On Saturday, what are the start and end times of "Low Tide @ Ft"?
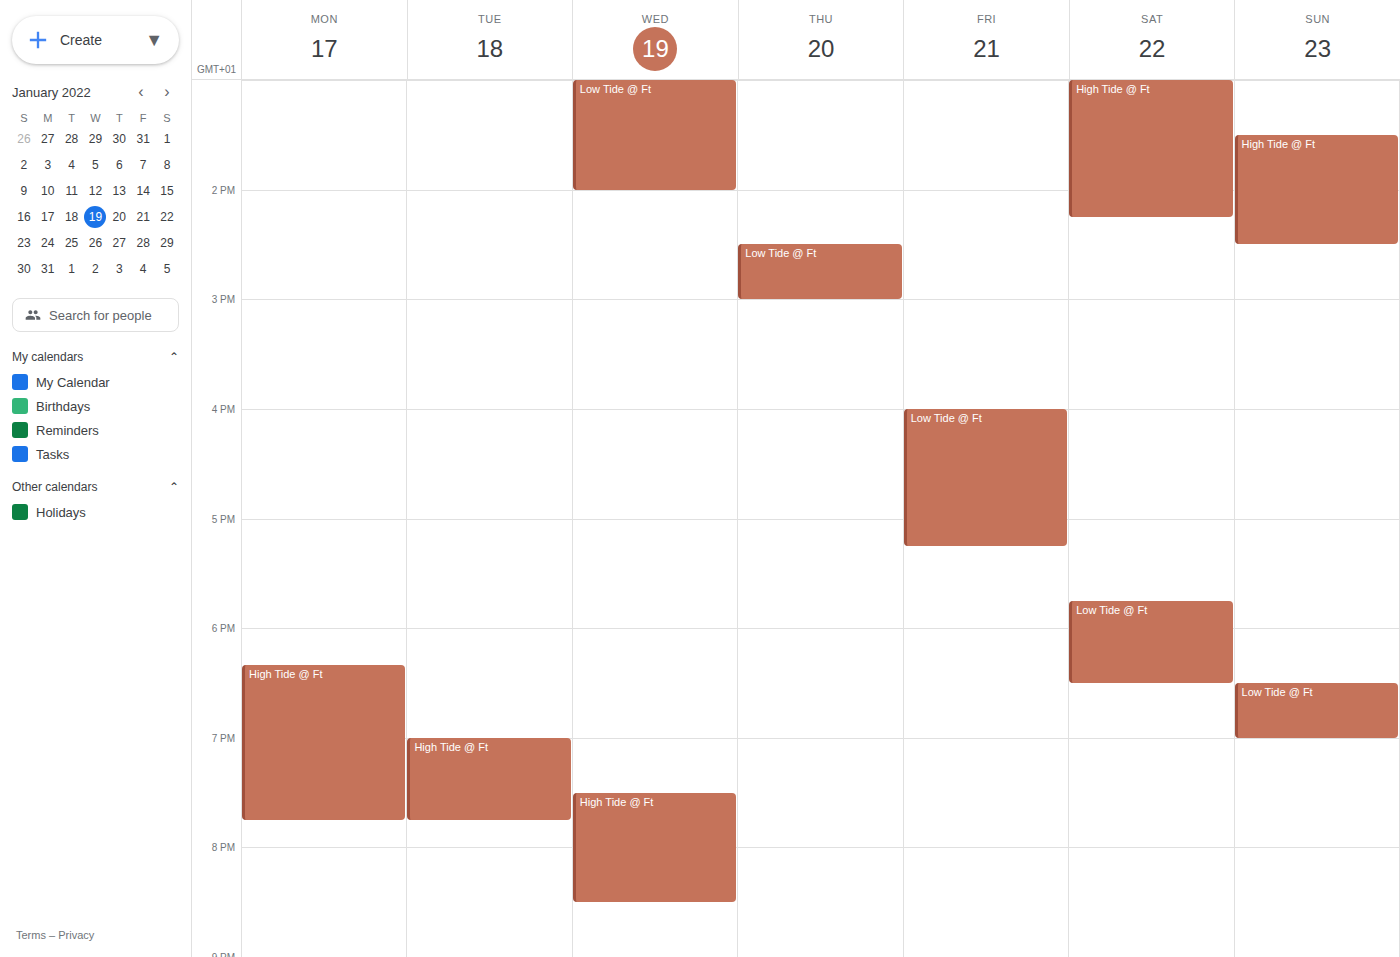
5:45 PM to 6:30 PM